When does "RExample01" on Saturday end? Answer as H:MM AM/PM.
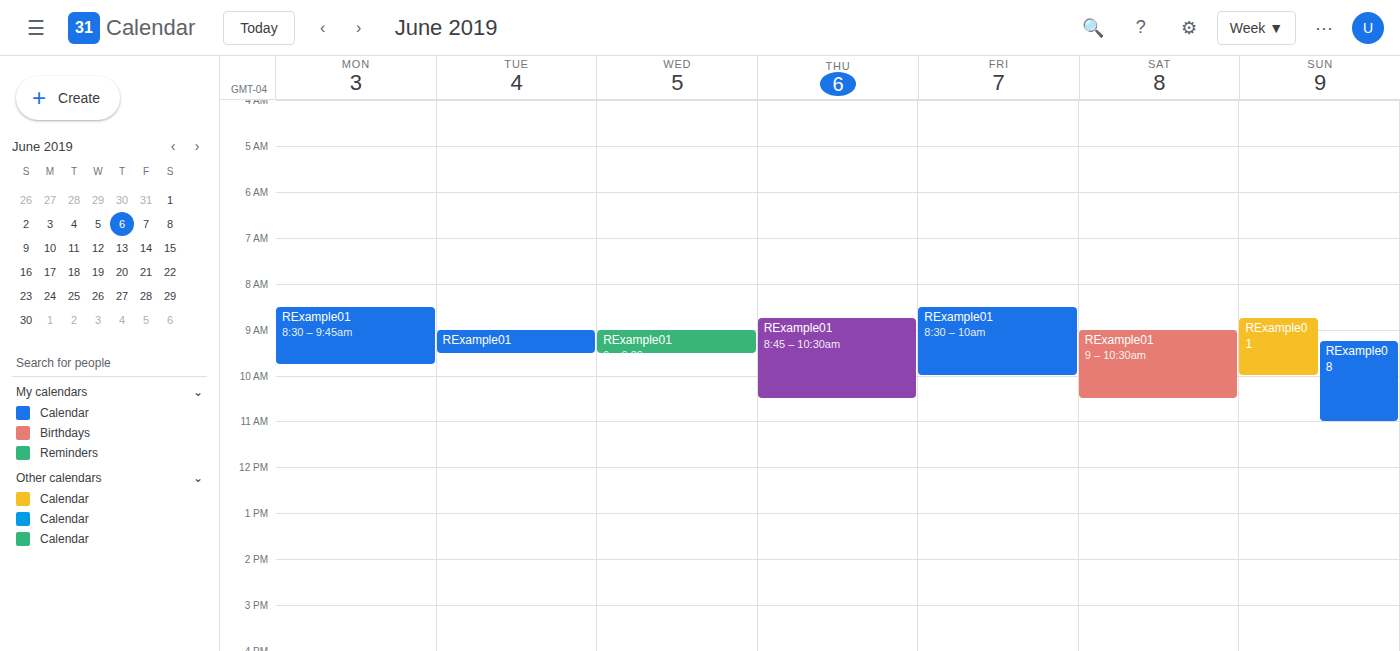
10:30 AM